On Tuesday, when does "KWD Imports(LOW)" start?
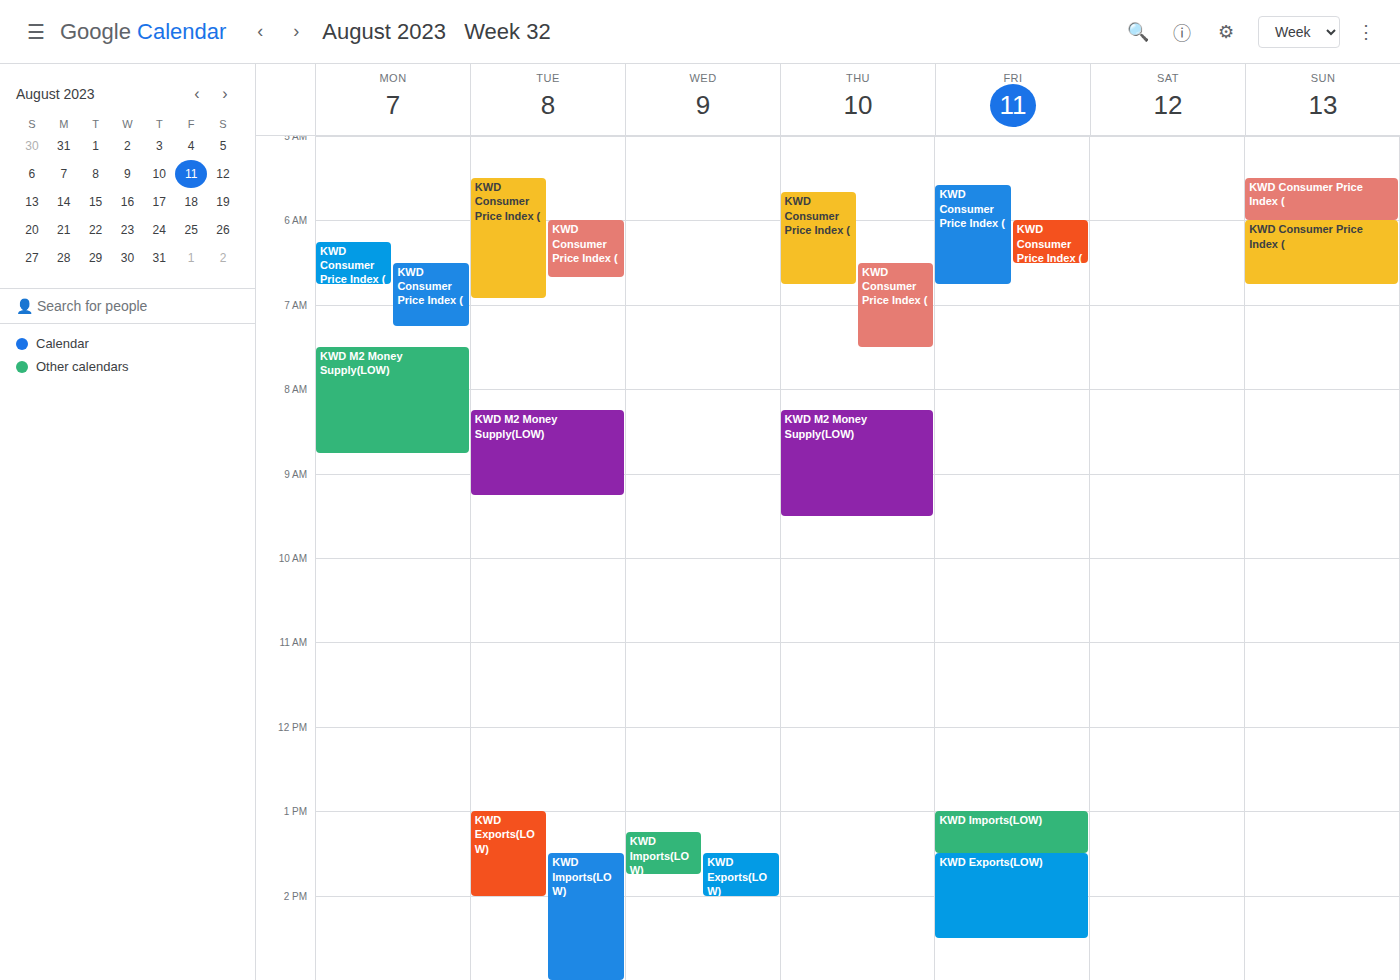
1:30 PM